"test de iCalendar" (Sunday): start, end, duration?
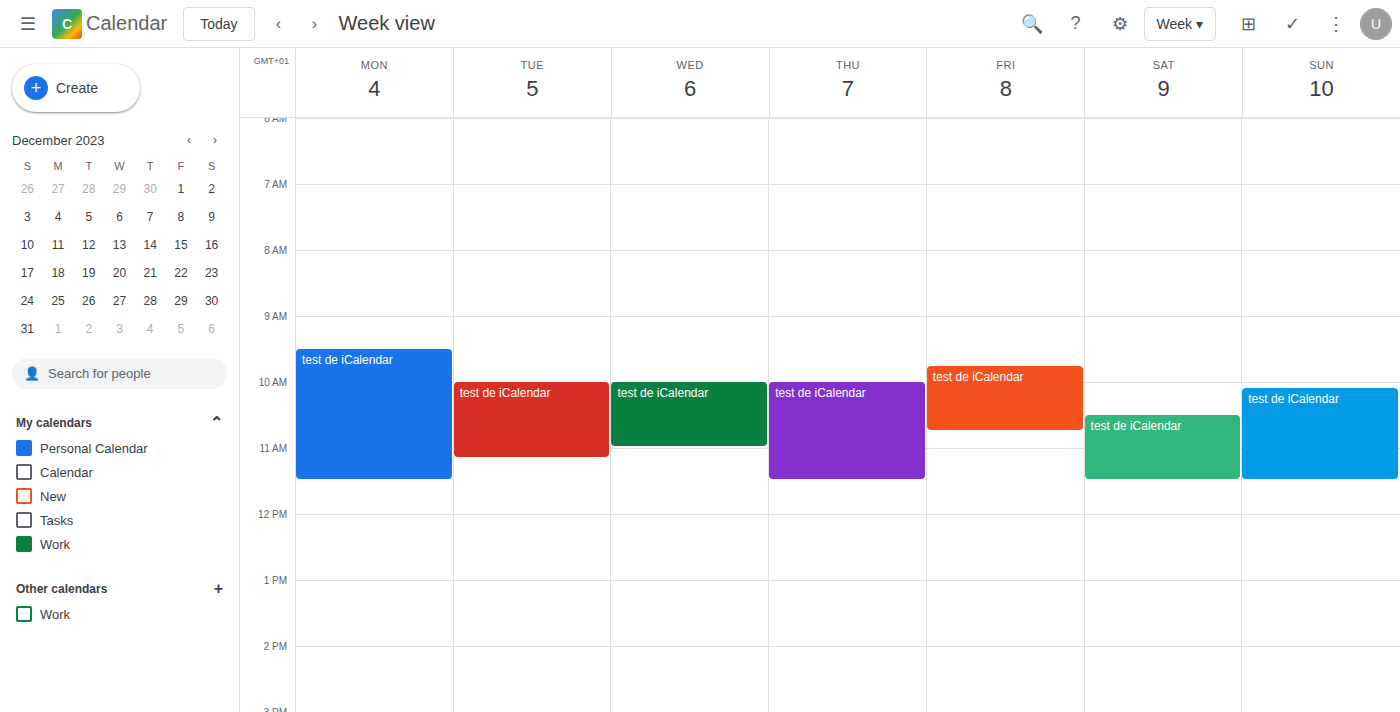
10:05 AM to 11:30 AM, 1 hour 25 minutes